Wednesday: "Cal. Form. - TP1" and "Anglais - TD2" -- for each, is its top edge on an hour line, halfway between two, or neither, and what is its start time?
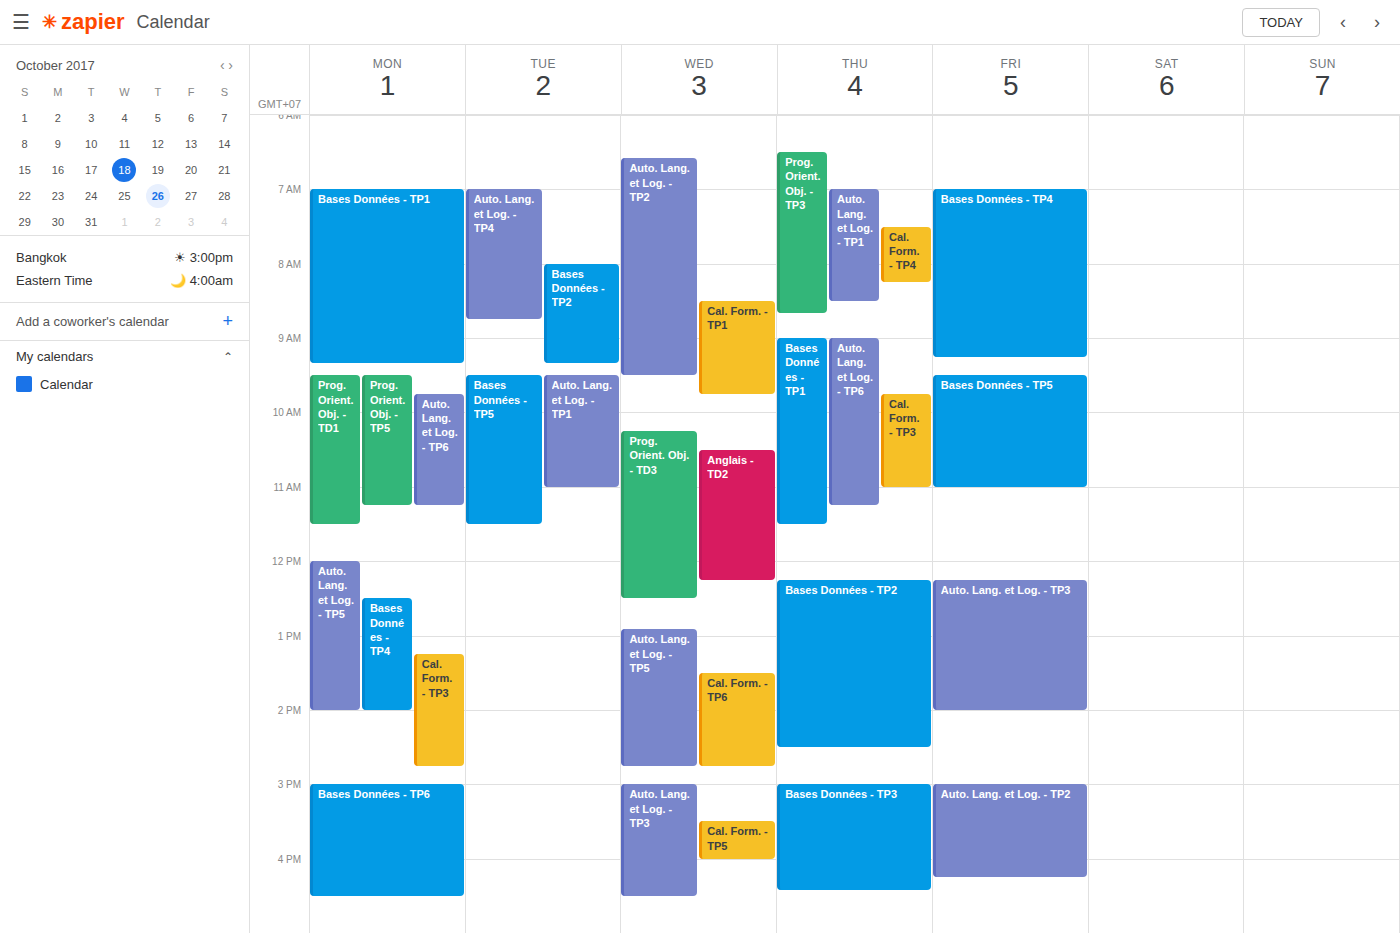
"Cal. Form. - TP1": 08:30, halfway between the 08:00 and 09:00 lines. "Anglais - TD2": 10:30, halfway between the 10:00 and 11:00 lines.